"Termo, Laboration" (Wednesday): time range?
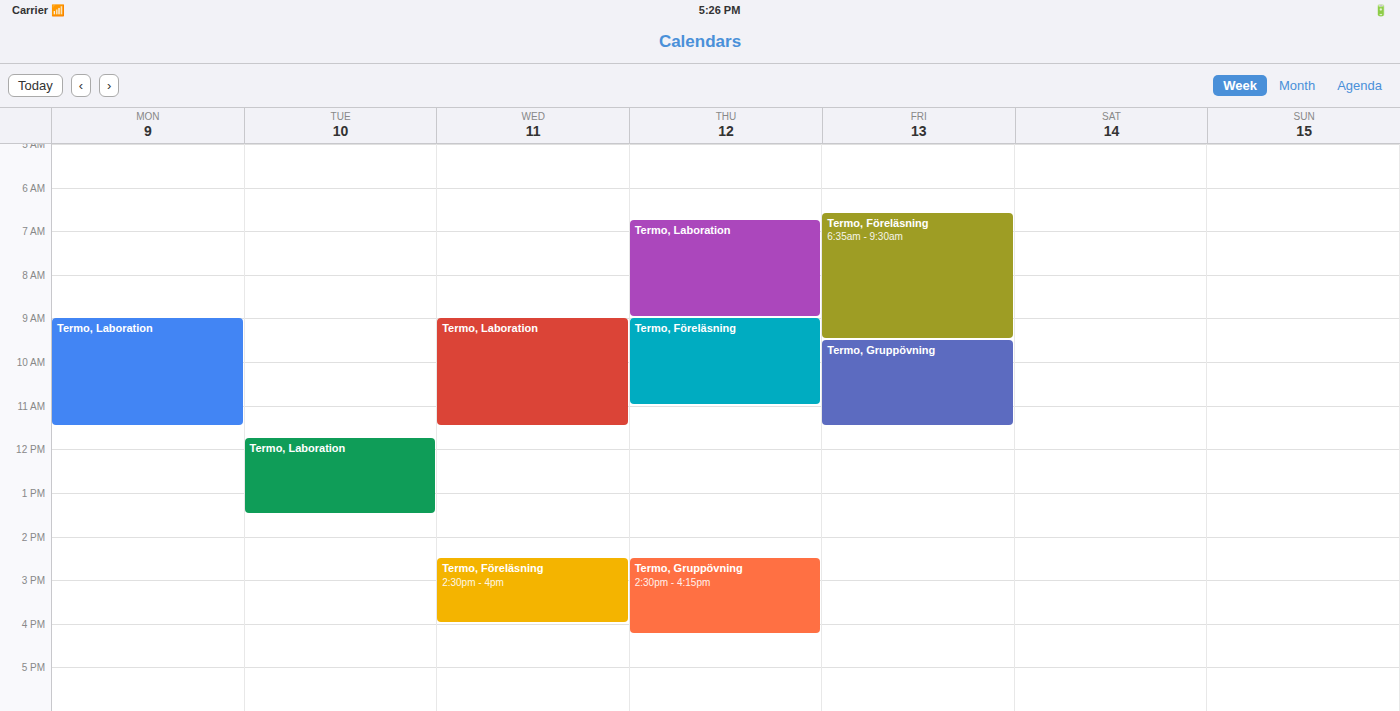
9:00 AM to 11:30 AM